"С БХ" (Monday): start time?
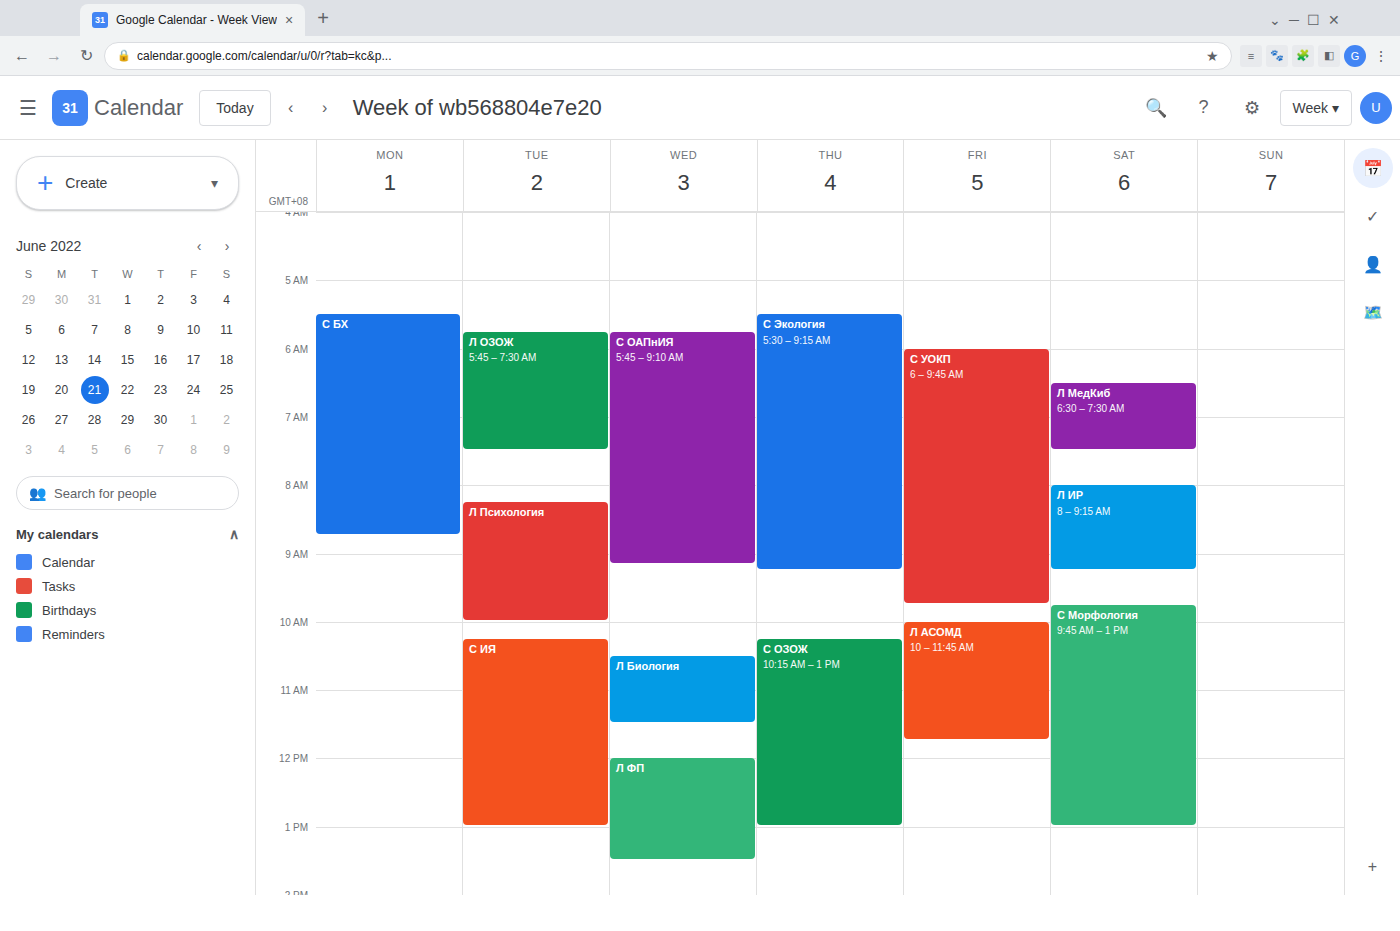
5:30 AM